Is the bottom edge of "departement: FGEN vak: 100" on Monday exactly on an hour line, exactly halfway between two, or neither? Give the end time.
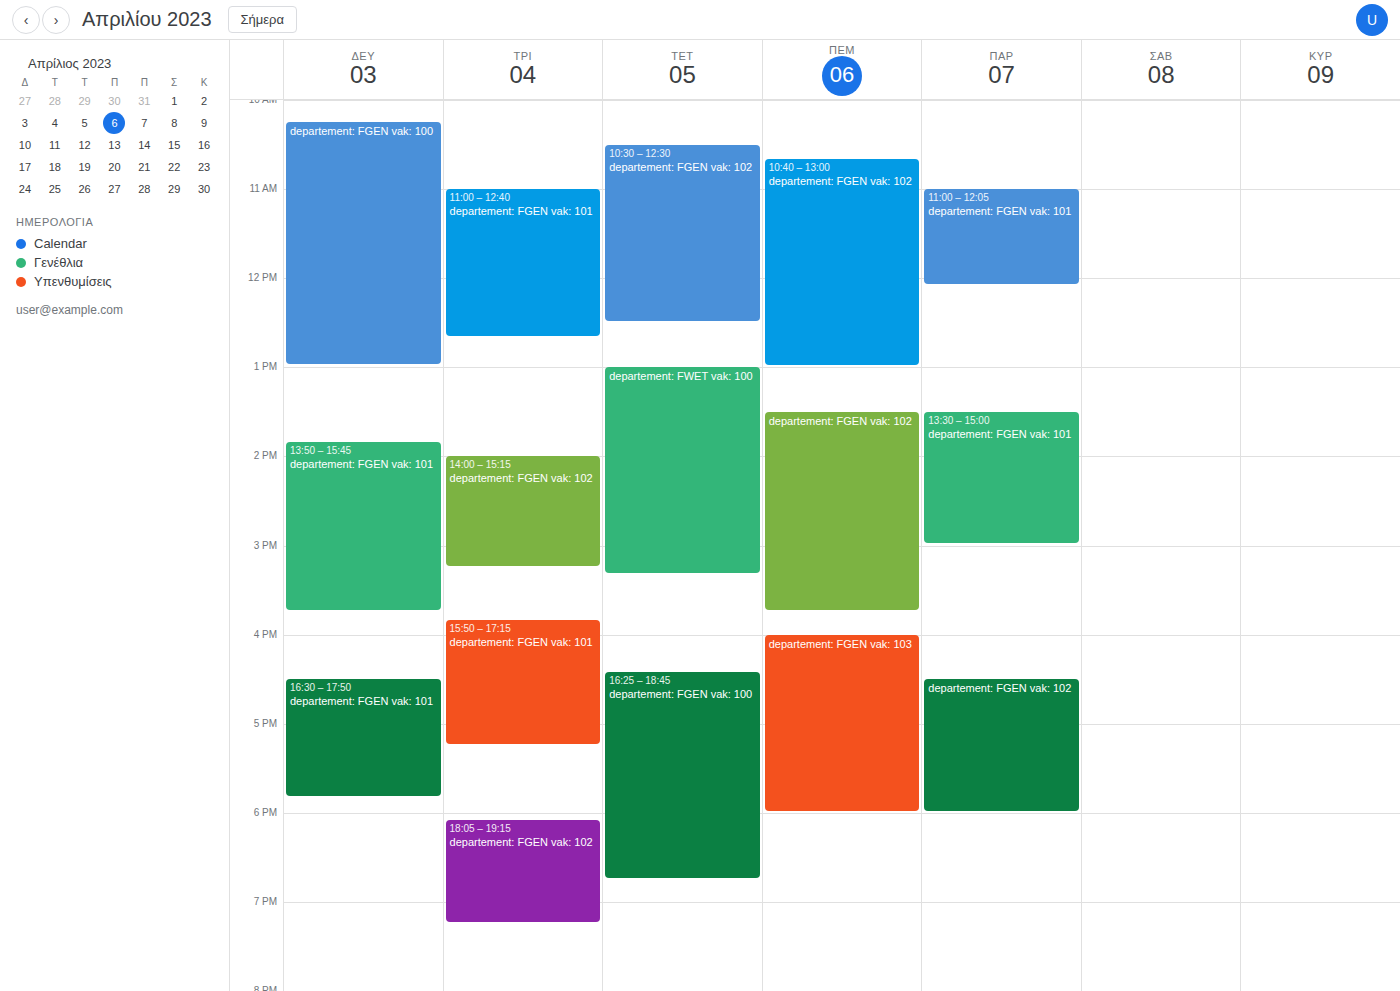
1:00 PM -- exactly on the 1 PM line.